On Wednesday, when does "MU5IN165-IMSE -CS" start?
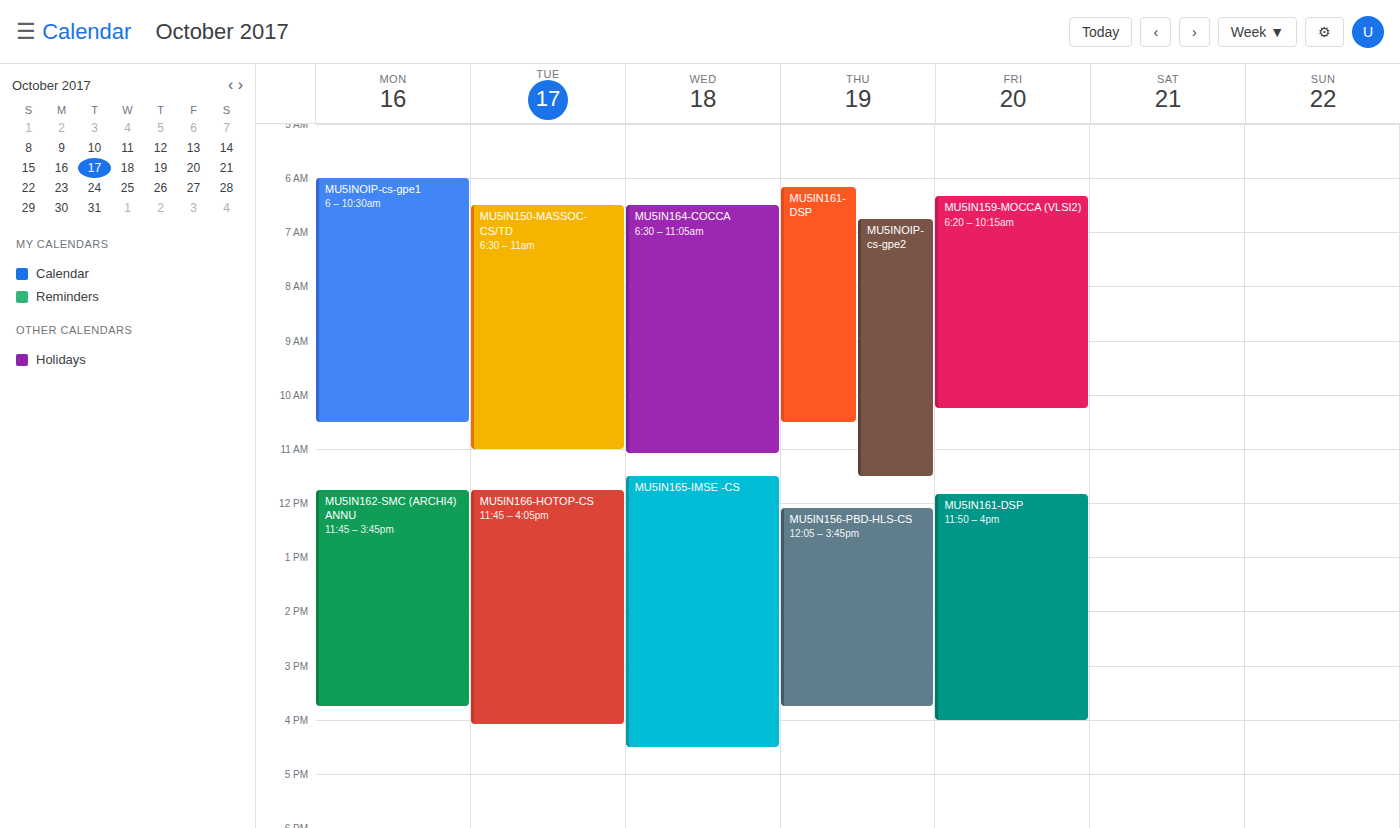
11:30 AM